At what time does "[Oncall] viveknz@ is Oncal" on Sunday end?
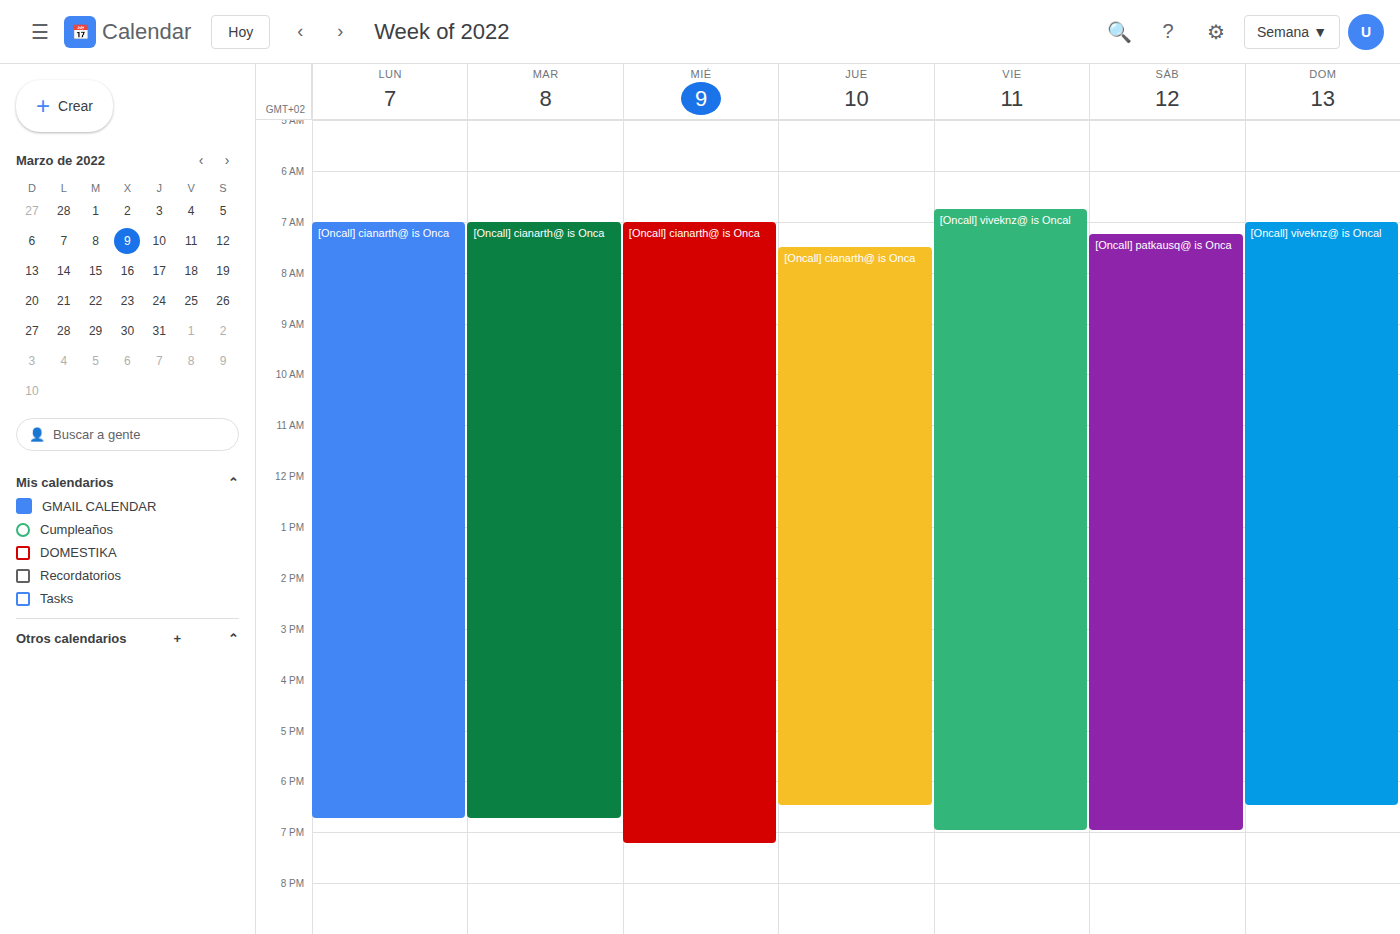
6:30 PM